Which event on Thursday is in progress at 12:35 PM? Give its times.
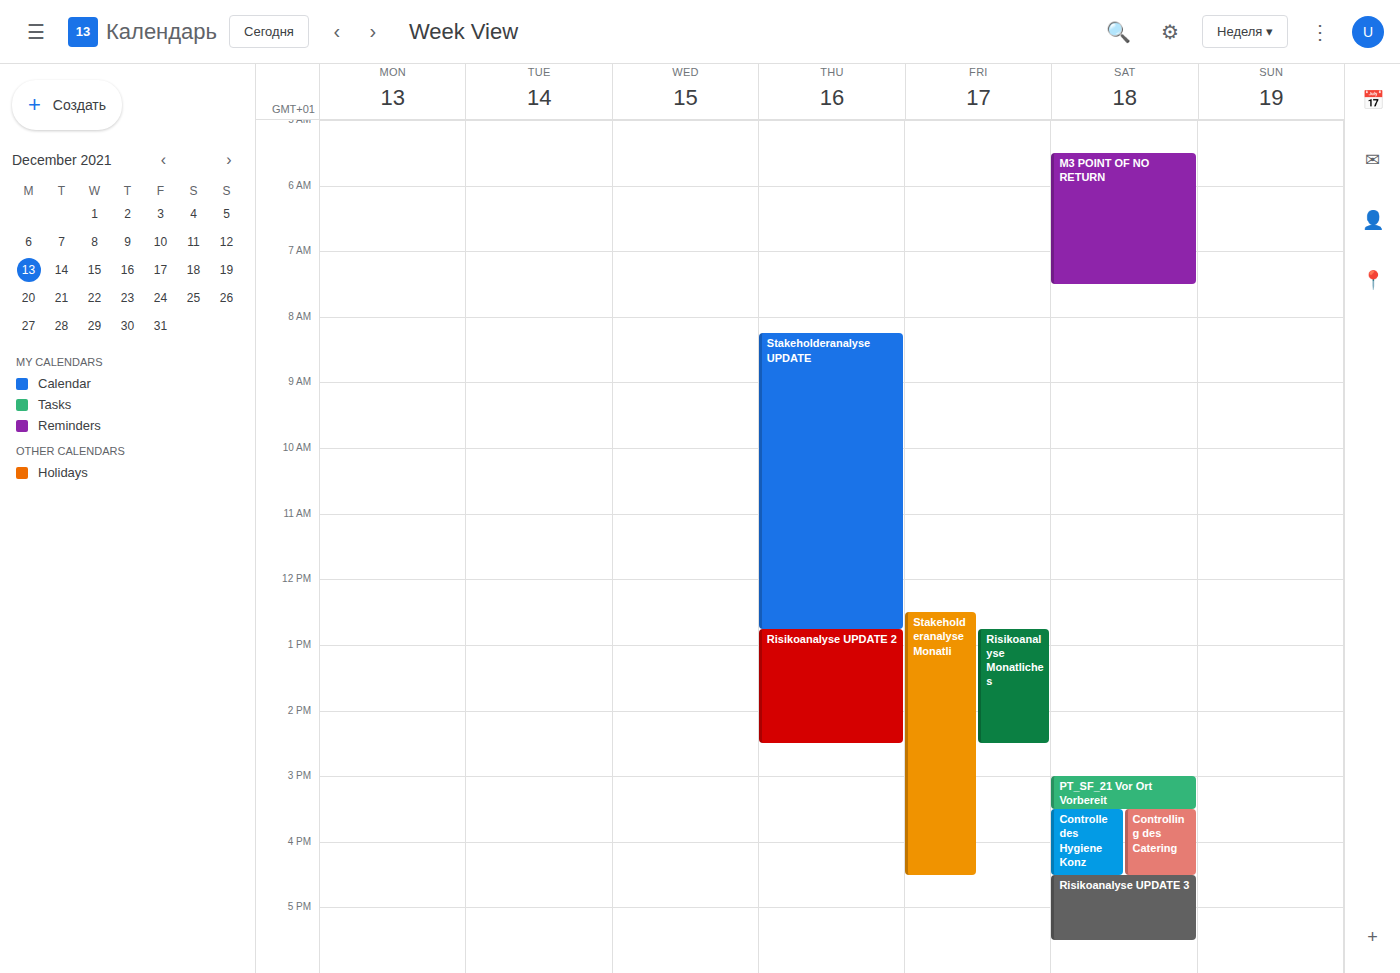
"Stakeholderanalyse UPDATE", 8:15 AM to 12:45 PM